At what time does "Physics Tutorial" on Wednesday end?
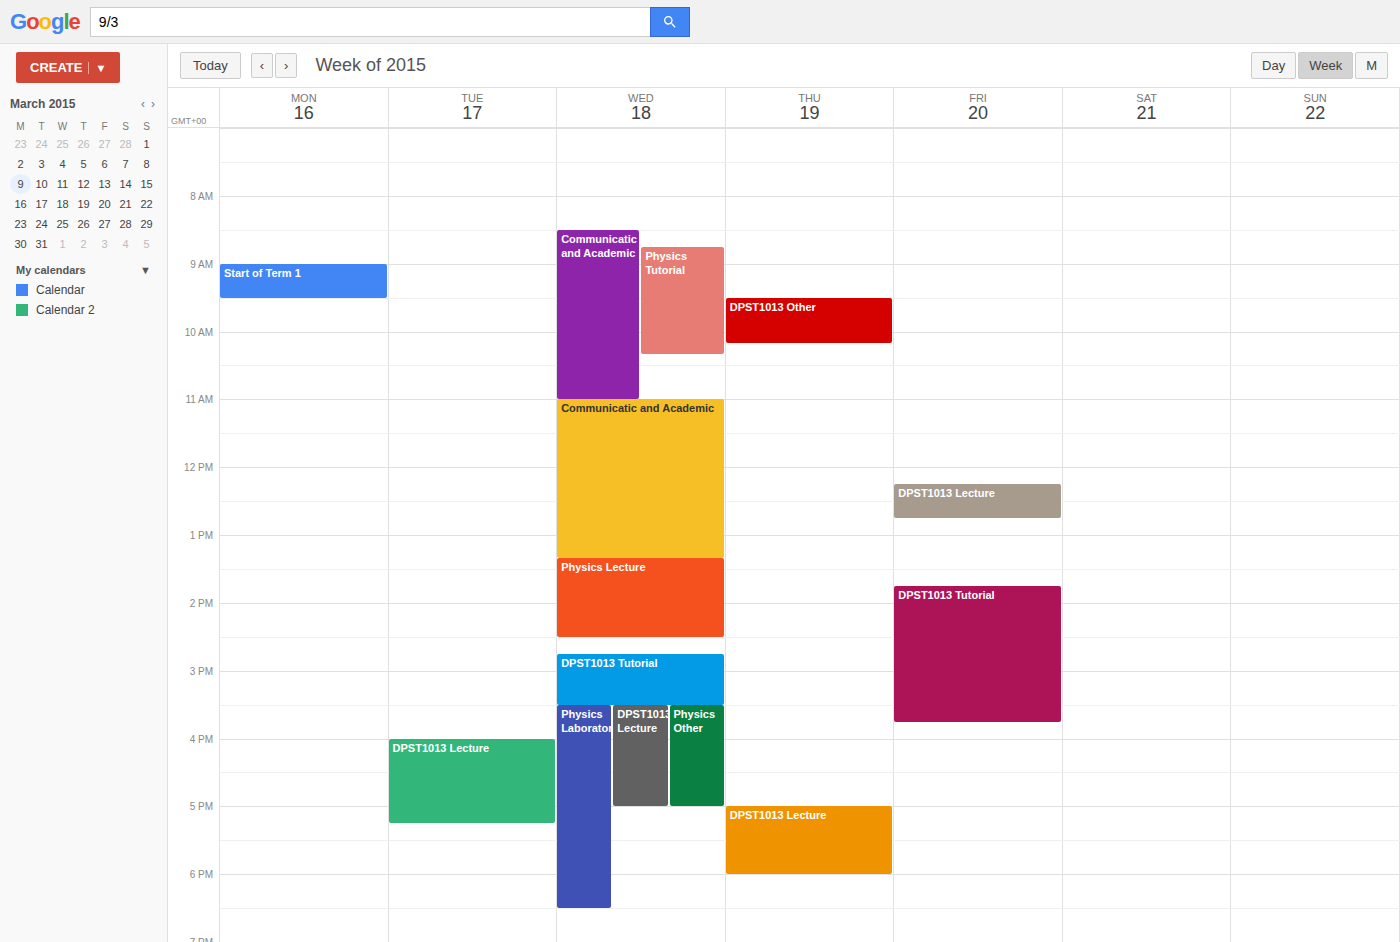
10:20 AM